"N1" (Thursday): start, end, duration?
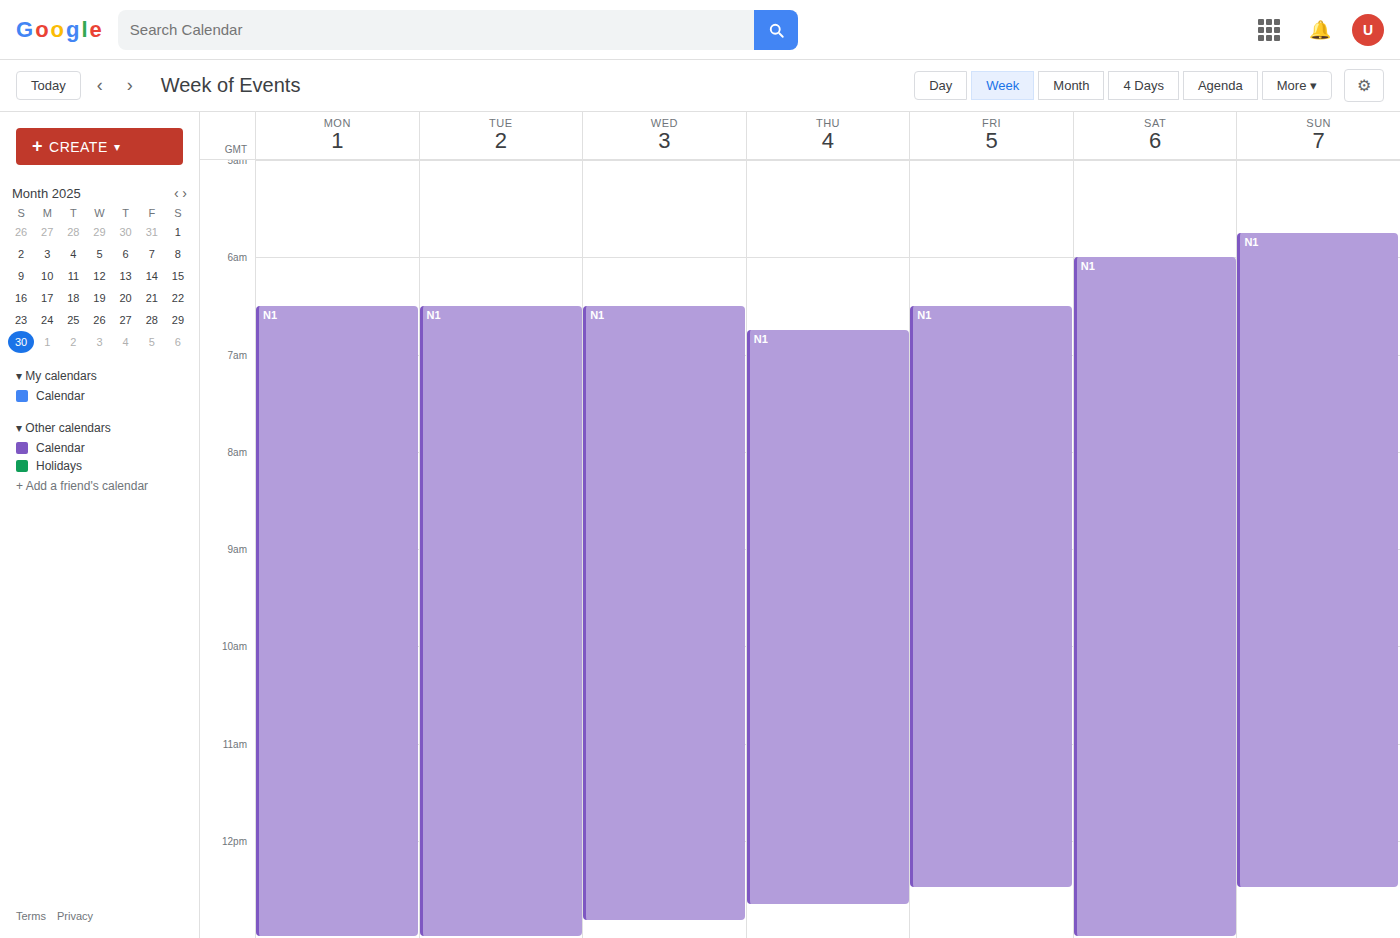
06:45 to 12:40, 5 hours 55 minutes